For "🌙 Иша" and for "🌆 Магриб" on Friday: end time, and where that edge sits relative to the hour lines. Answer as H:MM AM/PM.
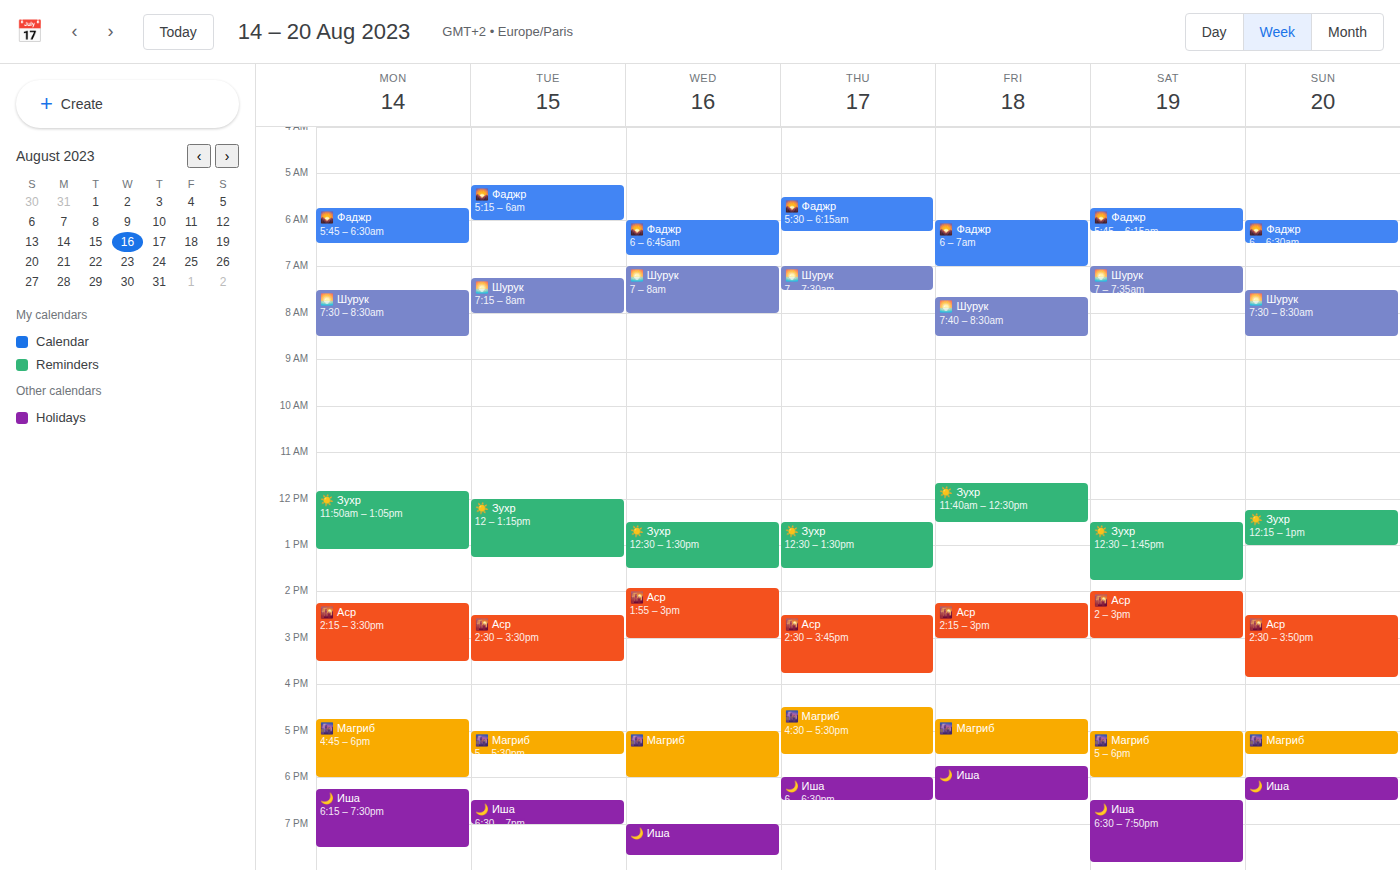
"🌙 Иша": 6:30 PM, halfway between the 6 PM and 7 PM lines. "🌆 Магриб": 5:30 PM, halfway between the 5 PM and 6 PM lines.